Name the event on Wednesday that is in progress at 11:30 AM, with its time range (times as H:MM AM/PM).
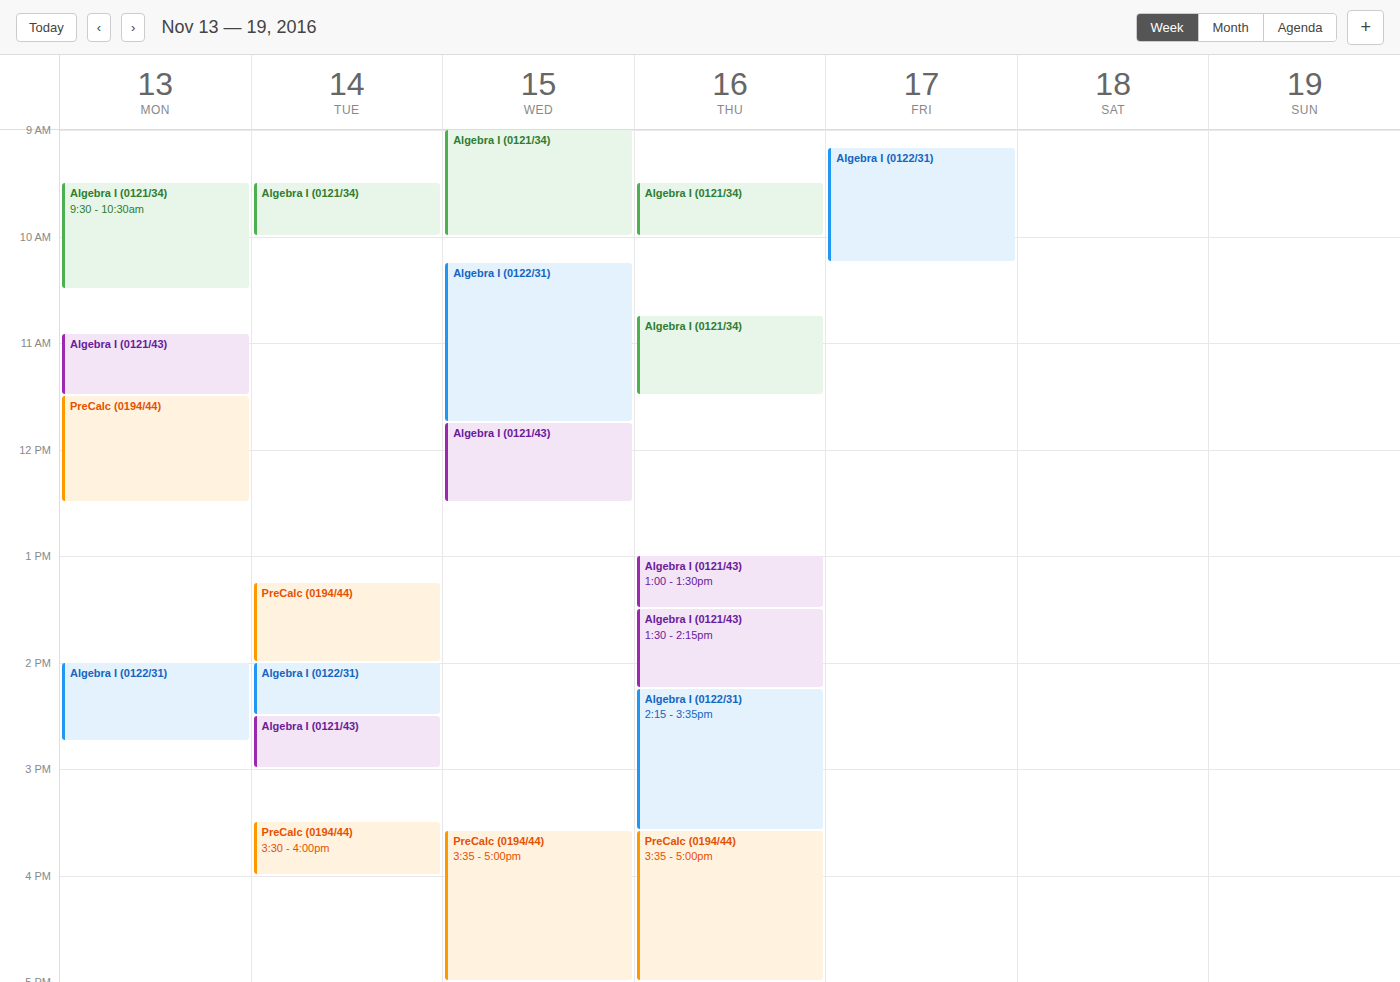
"Algebra I (0122/31)", 10:15 AM to 11:45 AM